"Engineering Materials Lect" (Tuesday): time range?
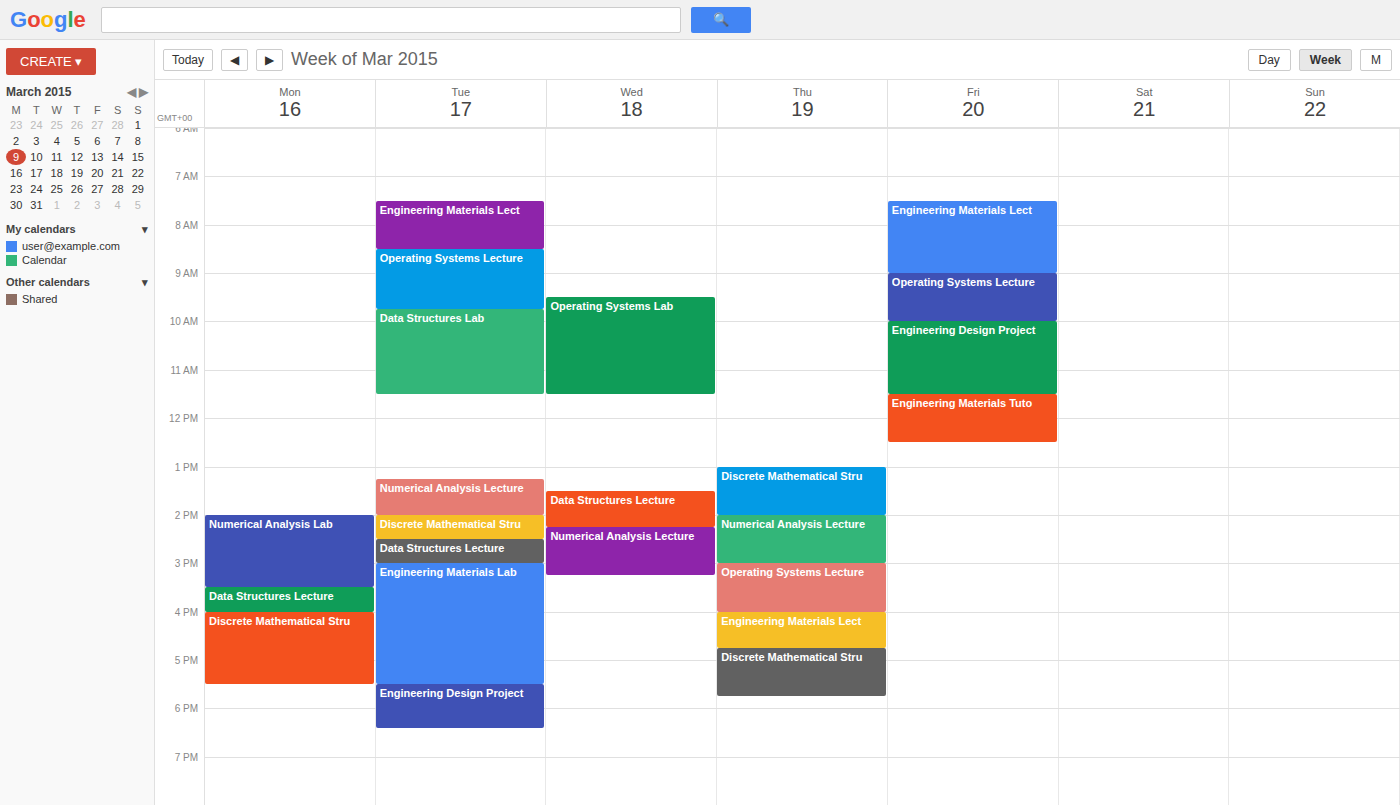
7:30 AM to 8:30 AM